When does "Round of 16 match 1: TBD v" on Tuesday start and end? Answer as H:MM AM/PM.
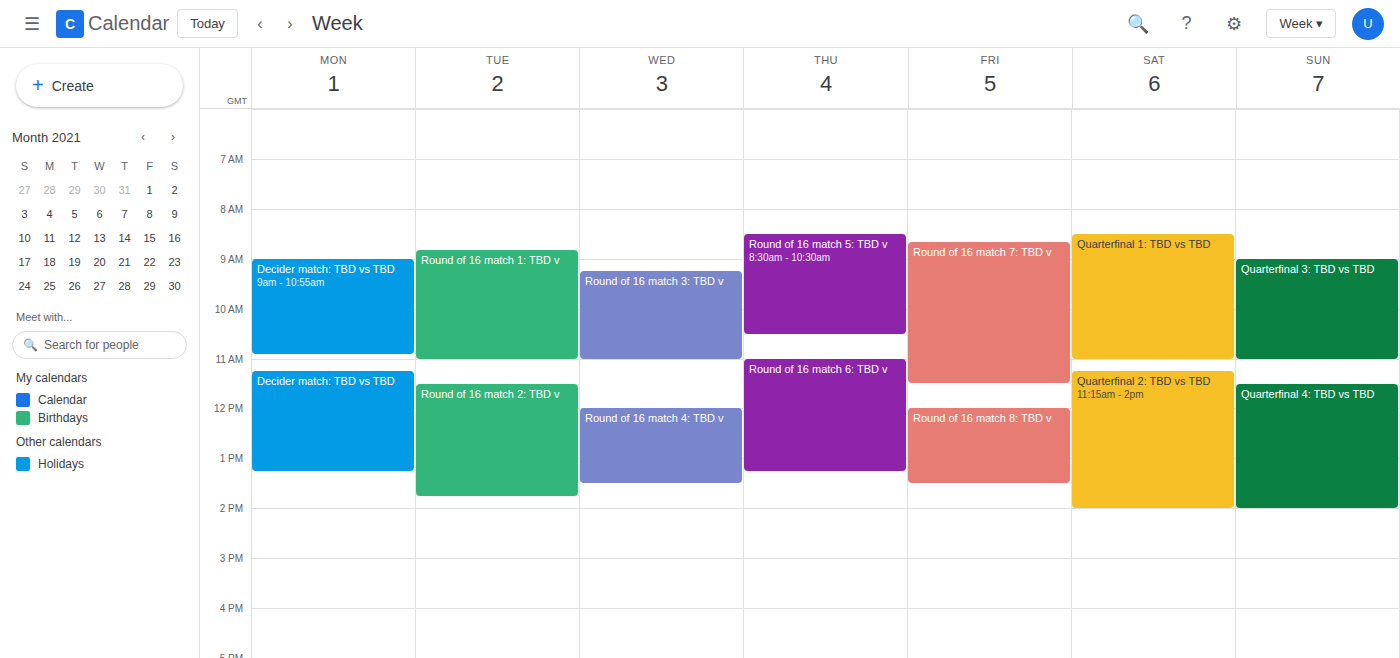
8:50 AM to 11:00 AM